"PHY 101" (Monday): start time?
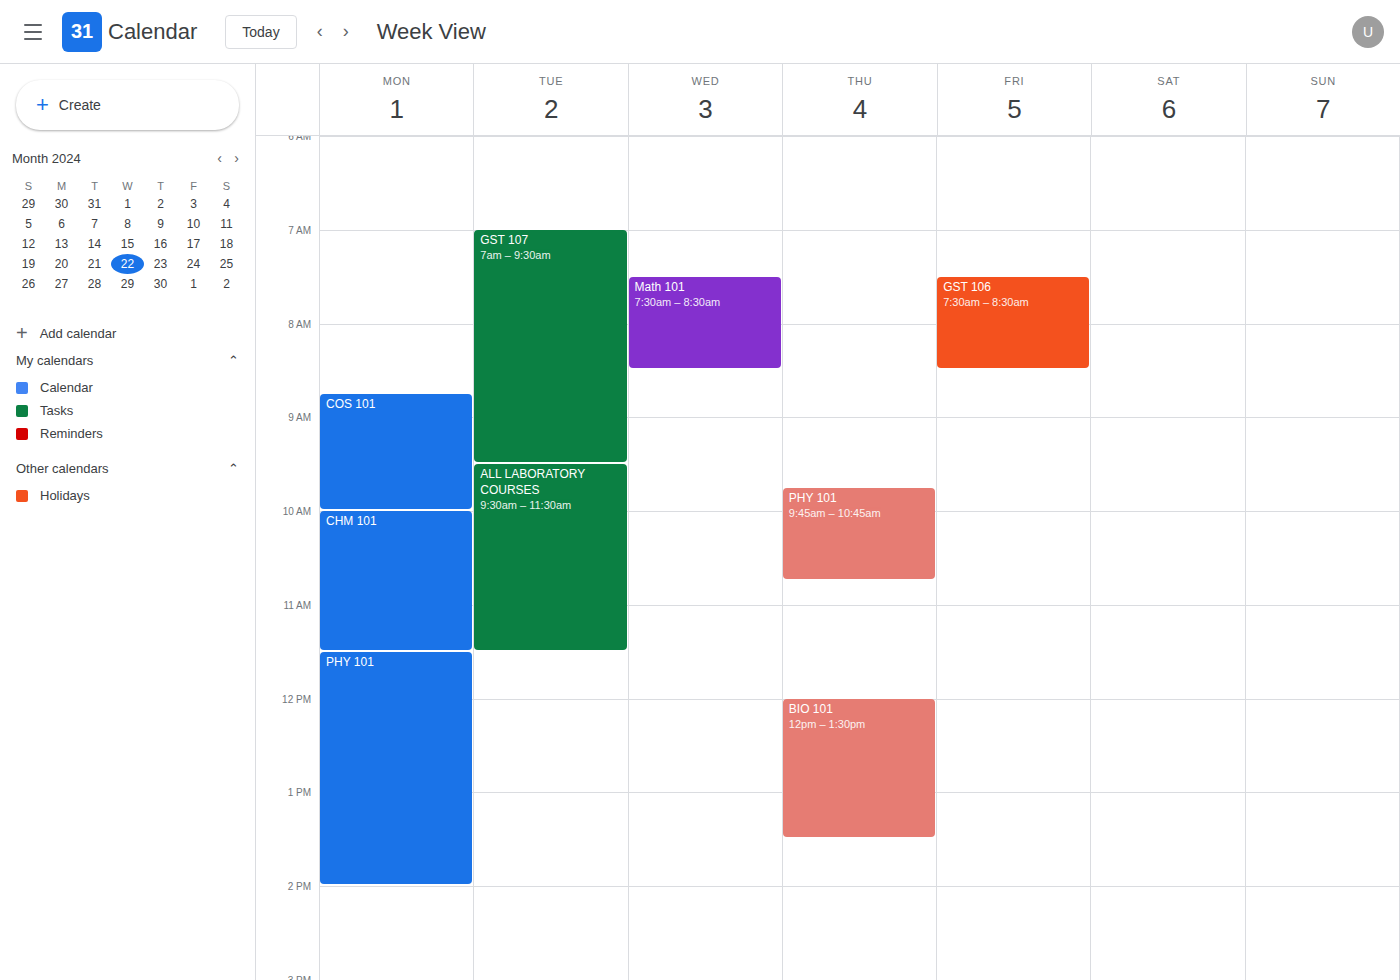
11:30 AM